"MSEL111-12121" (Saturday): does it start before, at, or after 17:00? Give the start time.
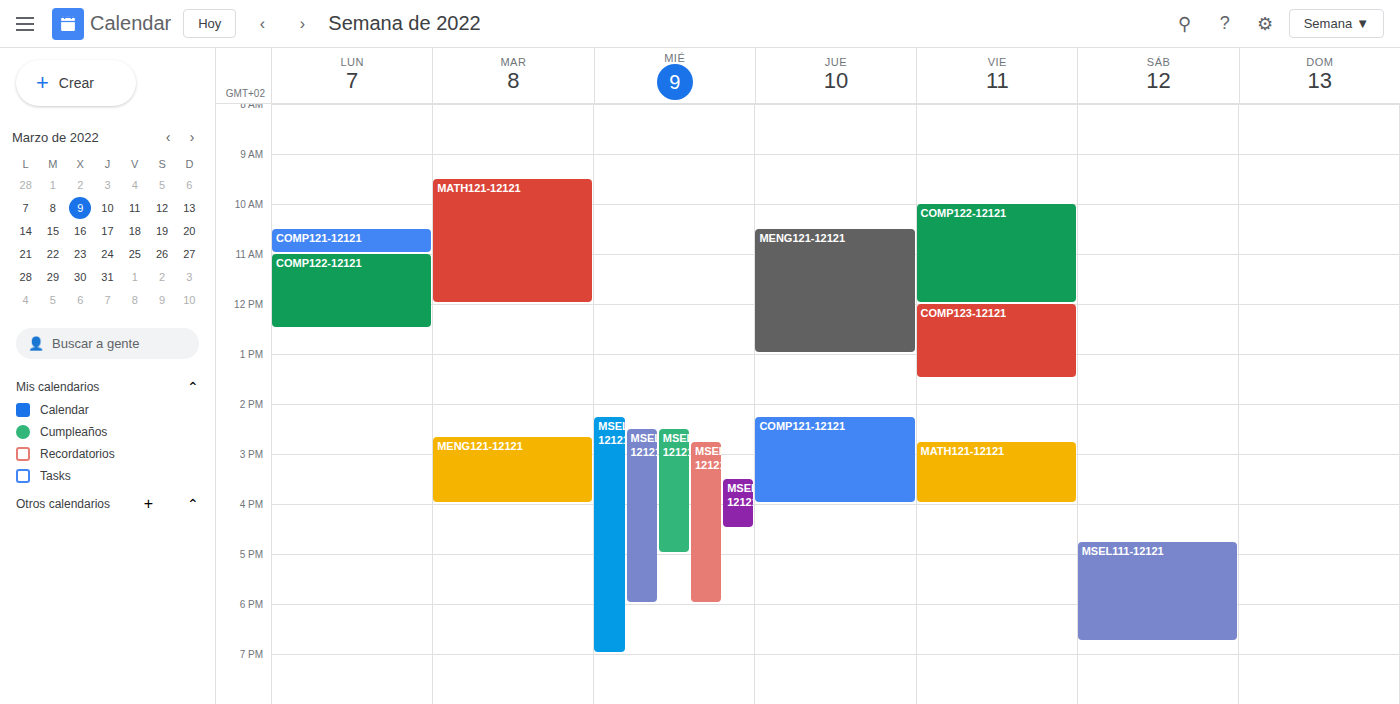
16:45 -- before 17:00, 15 minutes above the 17:00 line.